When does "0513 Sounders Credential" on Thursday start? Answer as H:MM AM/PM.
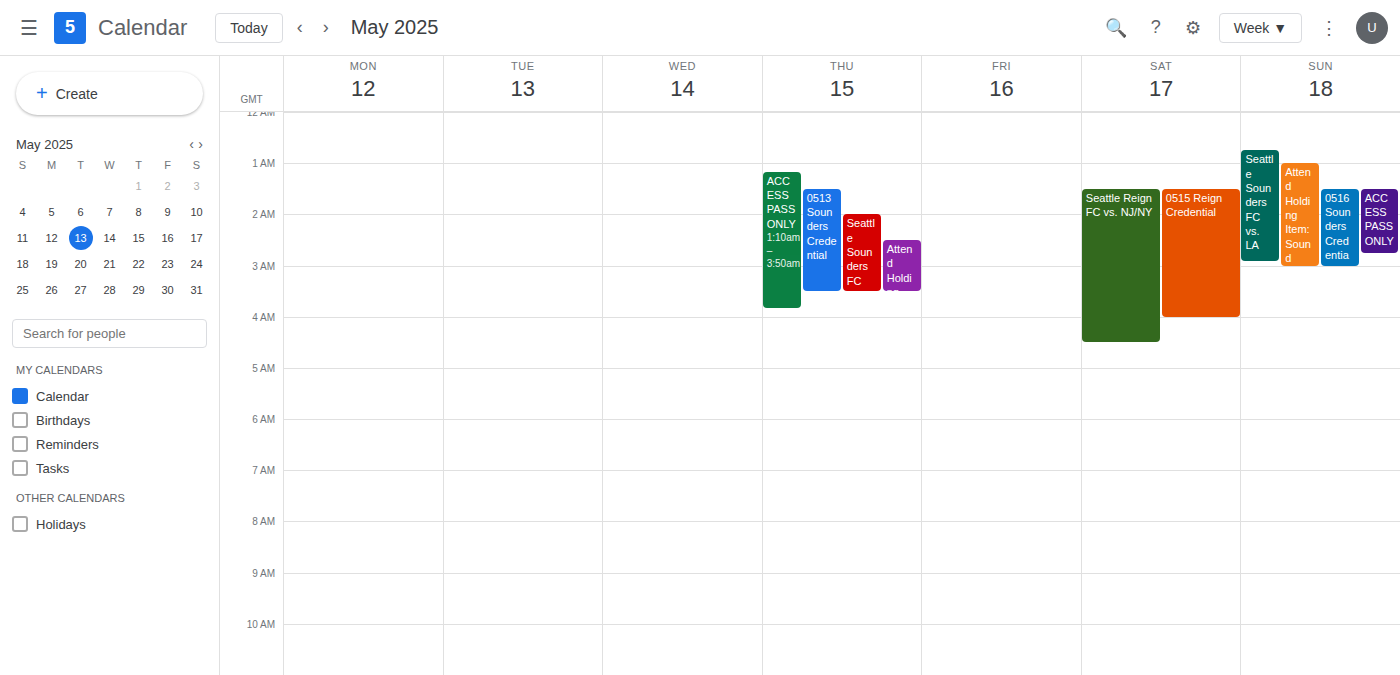
1:30 AM